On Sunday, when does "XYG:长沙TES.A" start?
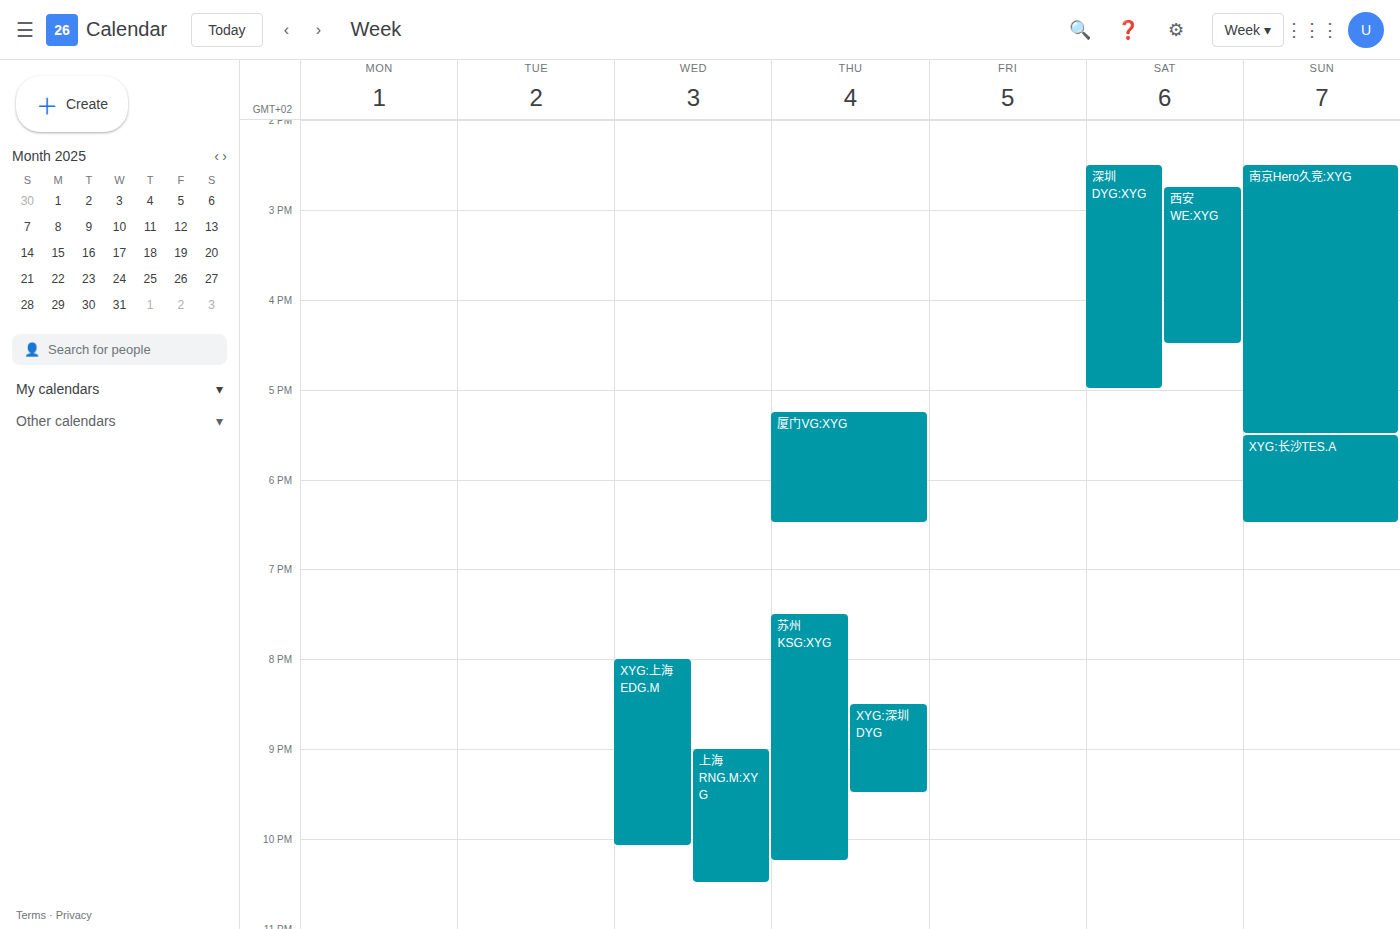
17:30